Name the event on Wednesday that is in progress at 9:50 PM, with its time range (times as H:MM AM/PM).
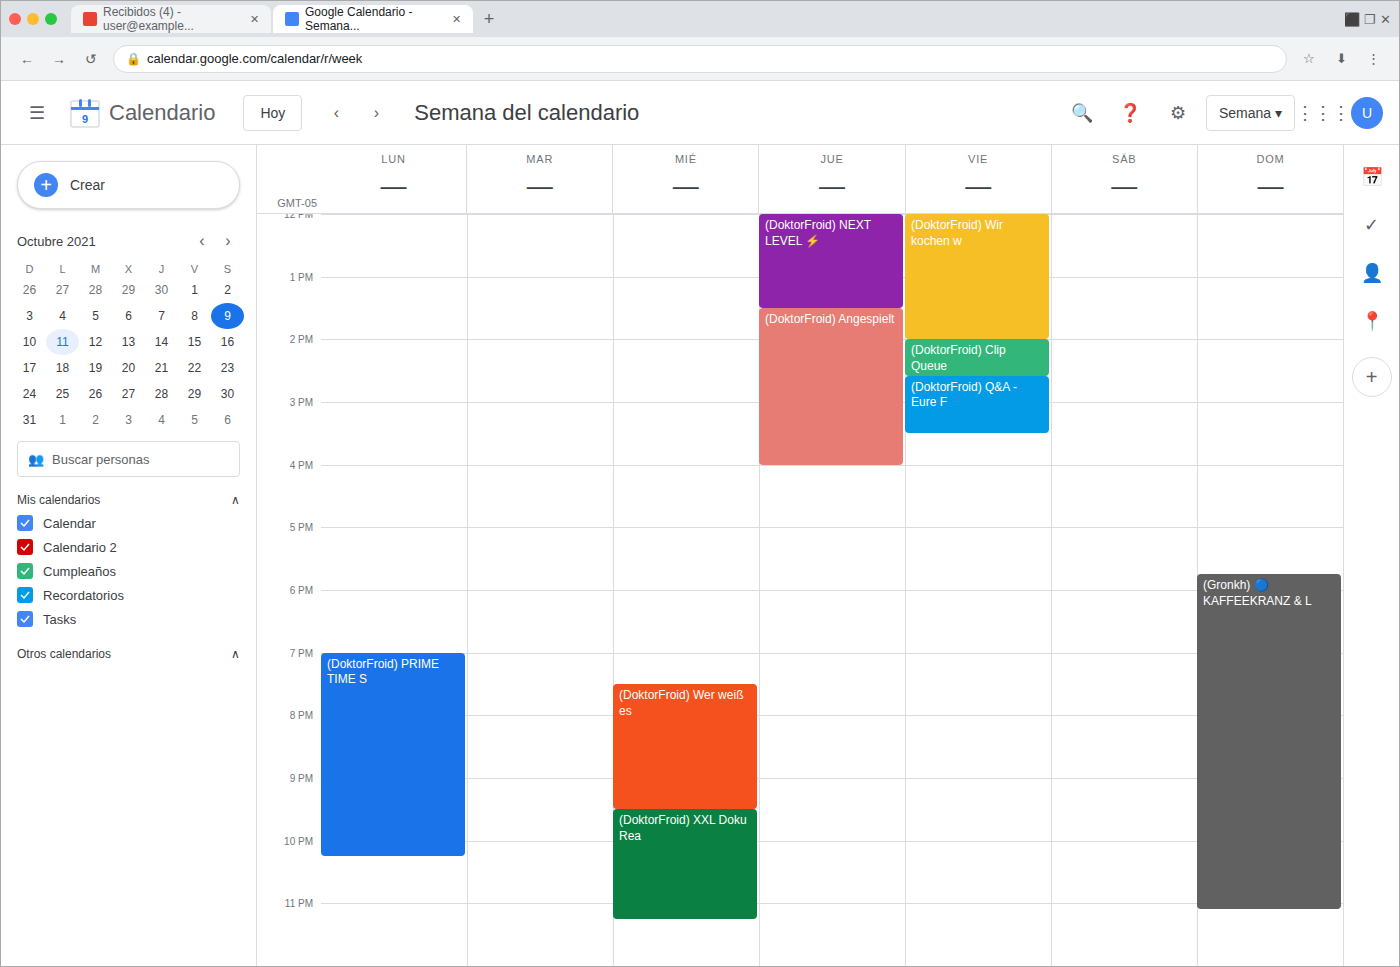
"(DoktorFroid) XXL Doku Rea", 9:30 PM to 11:15 PM